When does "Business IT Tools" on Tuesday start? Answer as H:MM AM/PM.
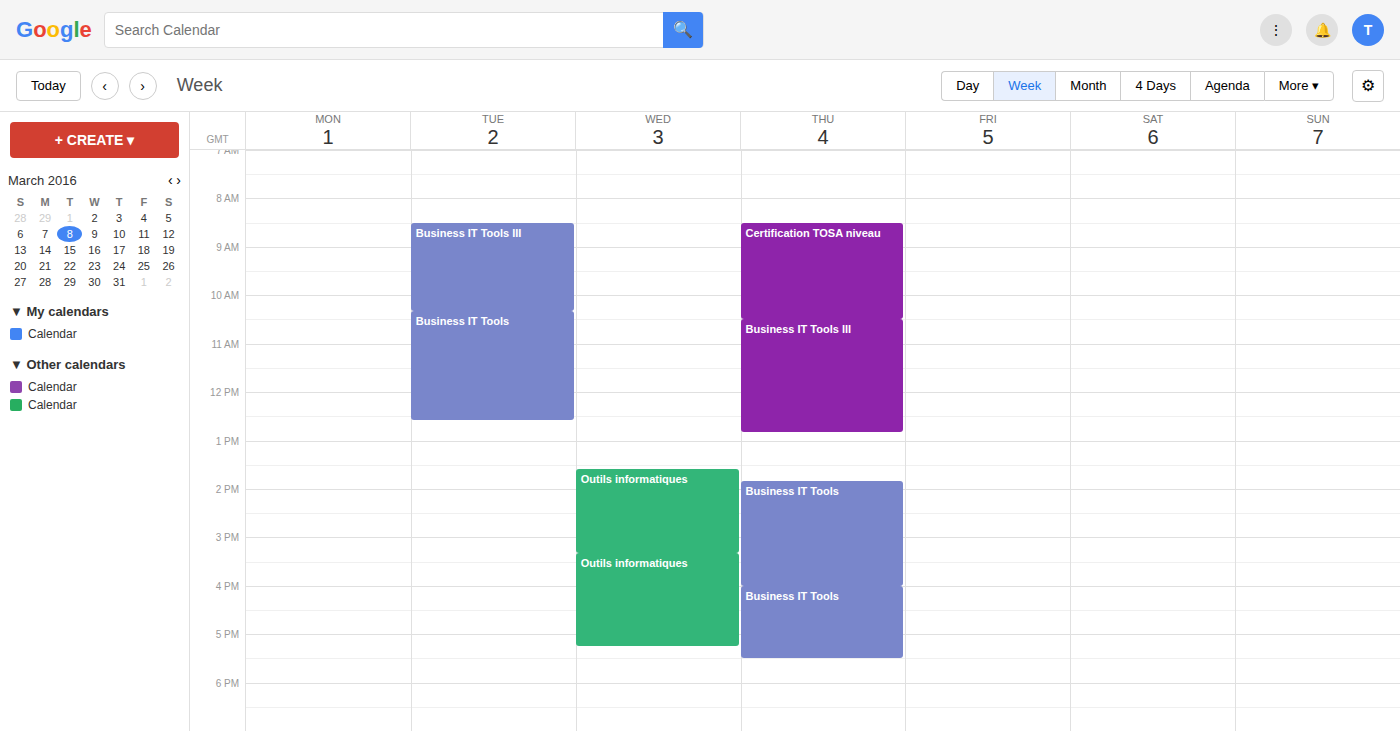
10:20 AM